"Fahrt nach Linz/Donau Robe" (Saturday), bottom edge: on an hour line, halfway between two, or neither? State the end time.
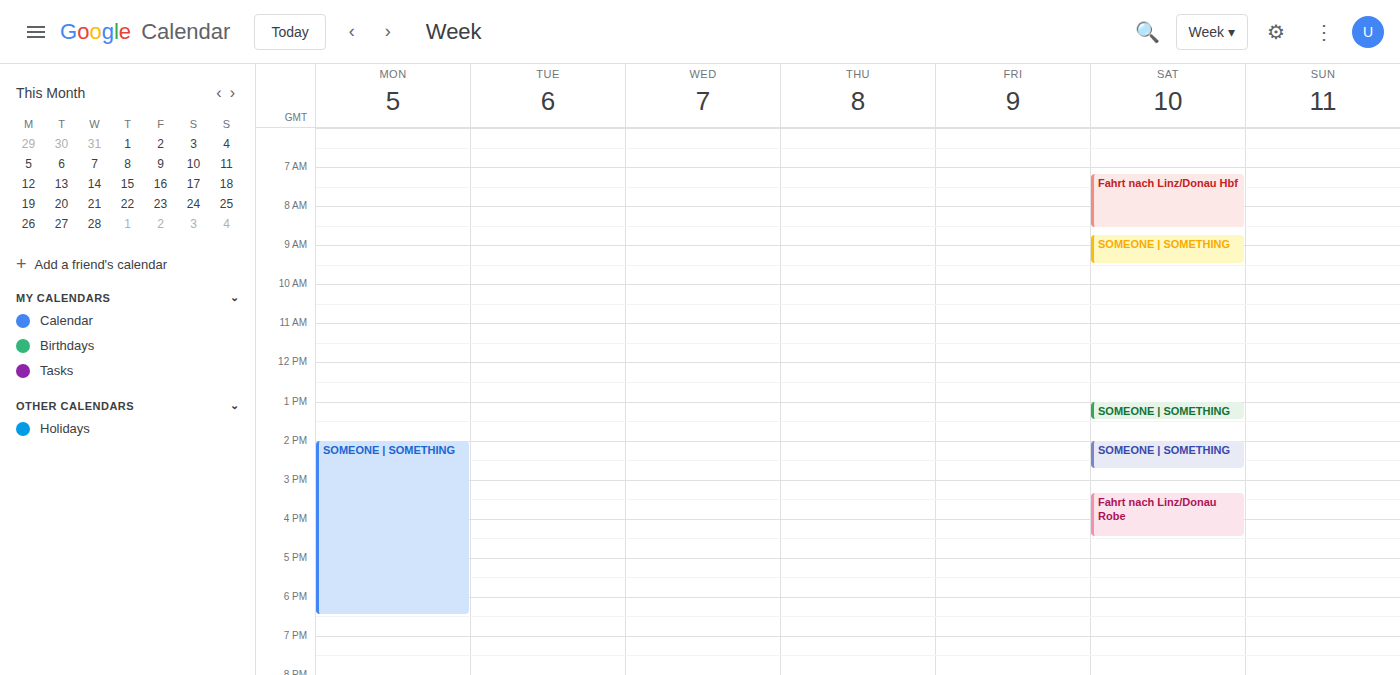
4:30 PM -- halfway between the 4 PM and 5 PM lines.